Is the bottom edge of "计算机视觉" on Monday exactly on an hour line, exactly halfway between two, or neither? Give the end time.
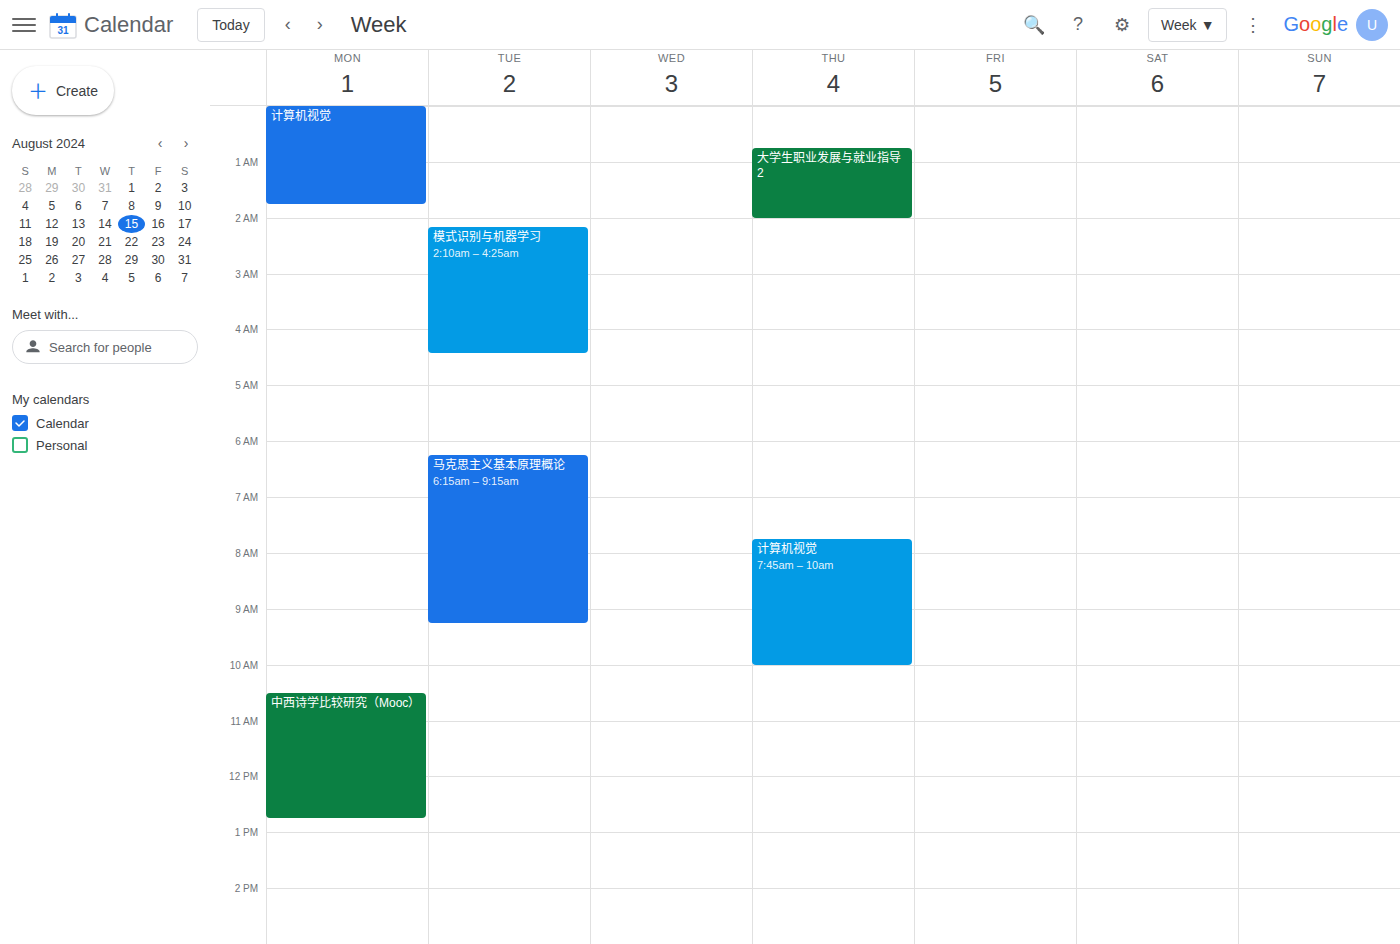
1:45 AM -- neither: three quarters of the way from the 1 AM line to the 2 AM line.